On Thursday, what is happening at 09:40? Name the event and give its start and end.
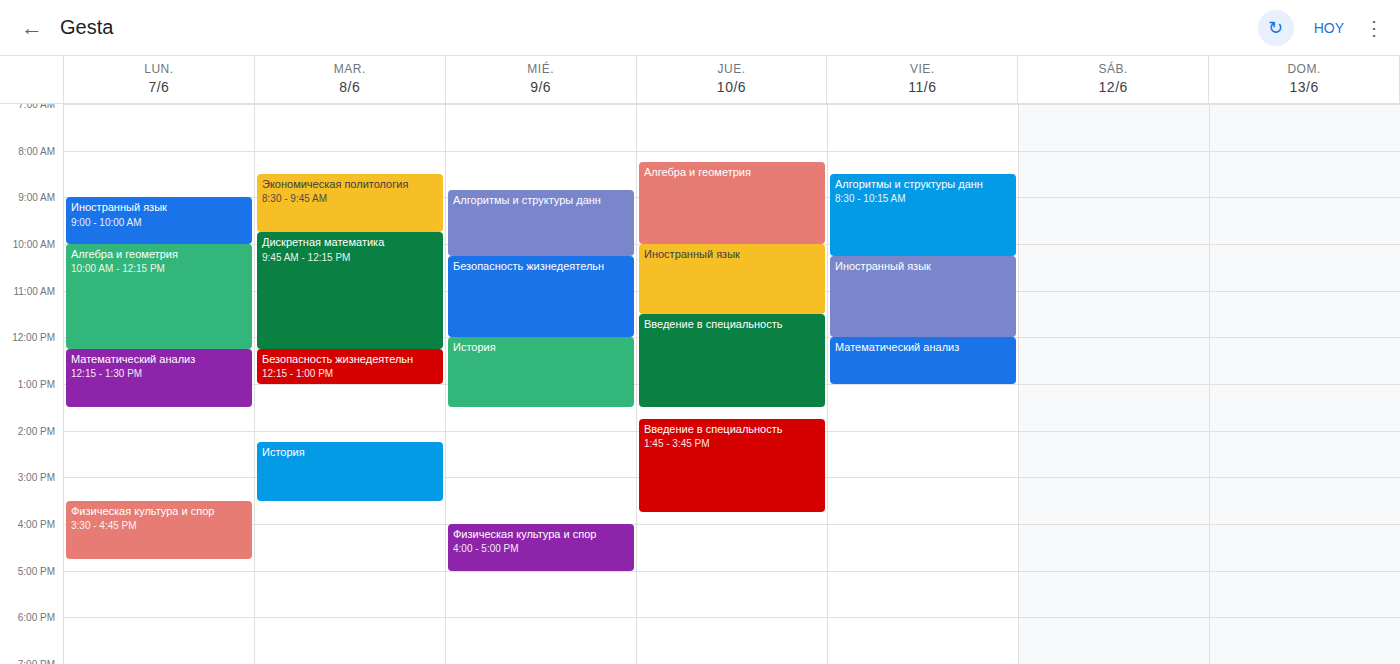
"Алгебра и геометрия", 08:15 to 10:00